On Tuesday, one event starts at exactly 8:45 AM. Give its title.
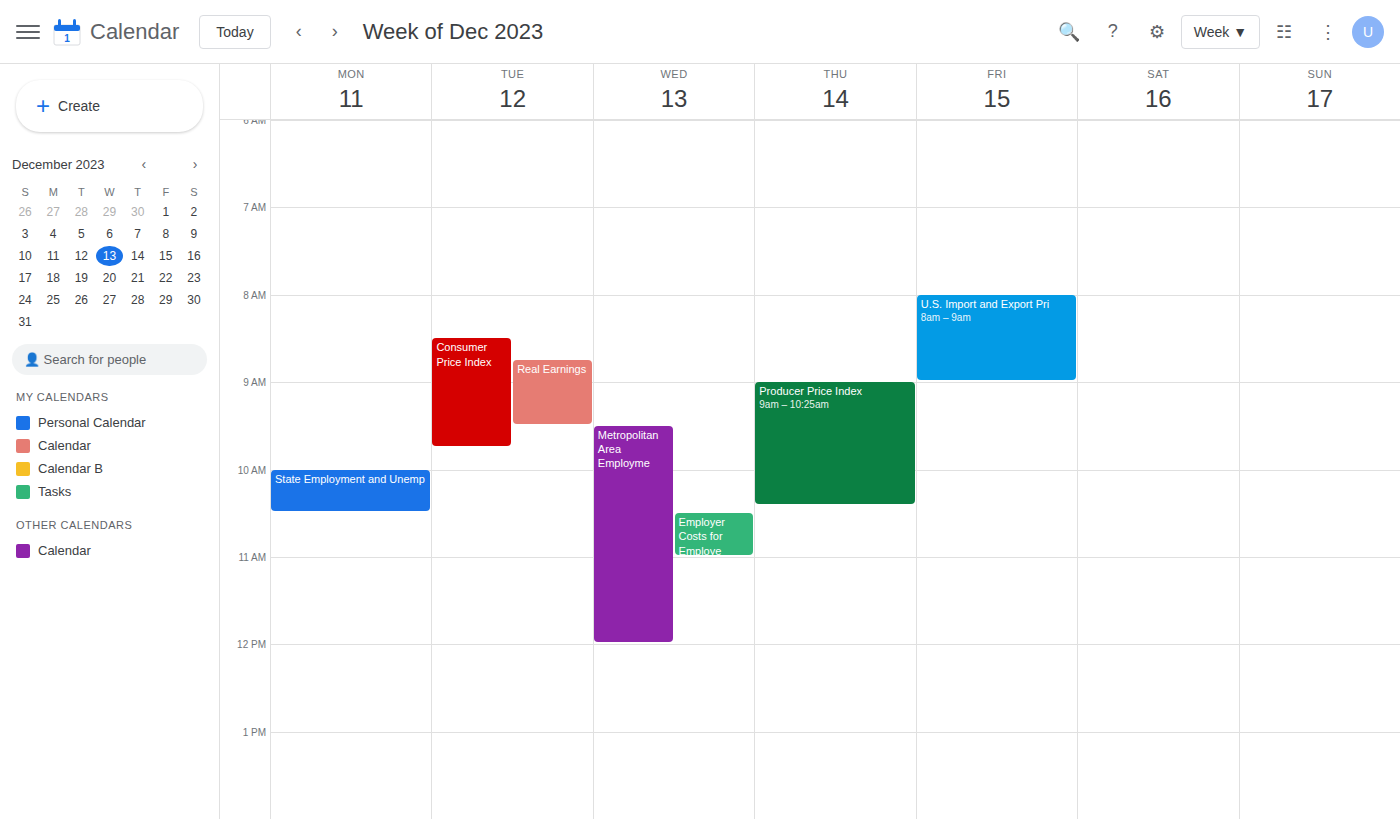
"Real Earnings"